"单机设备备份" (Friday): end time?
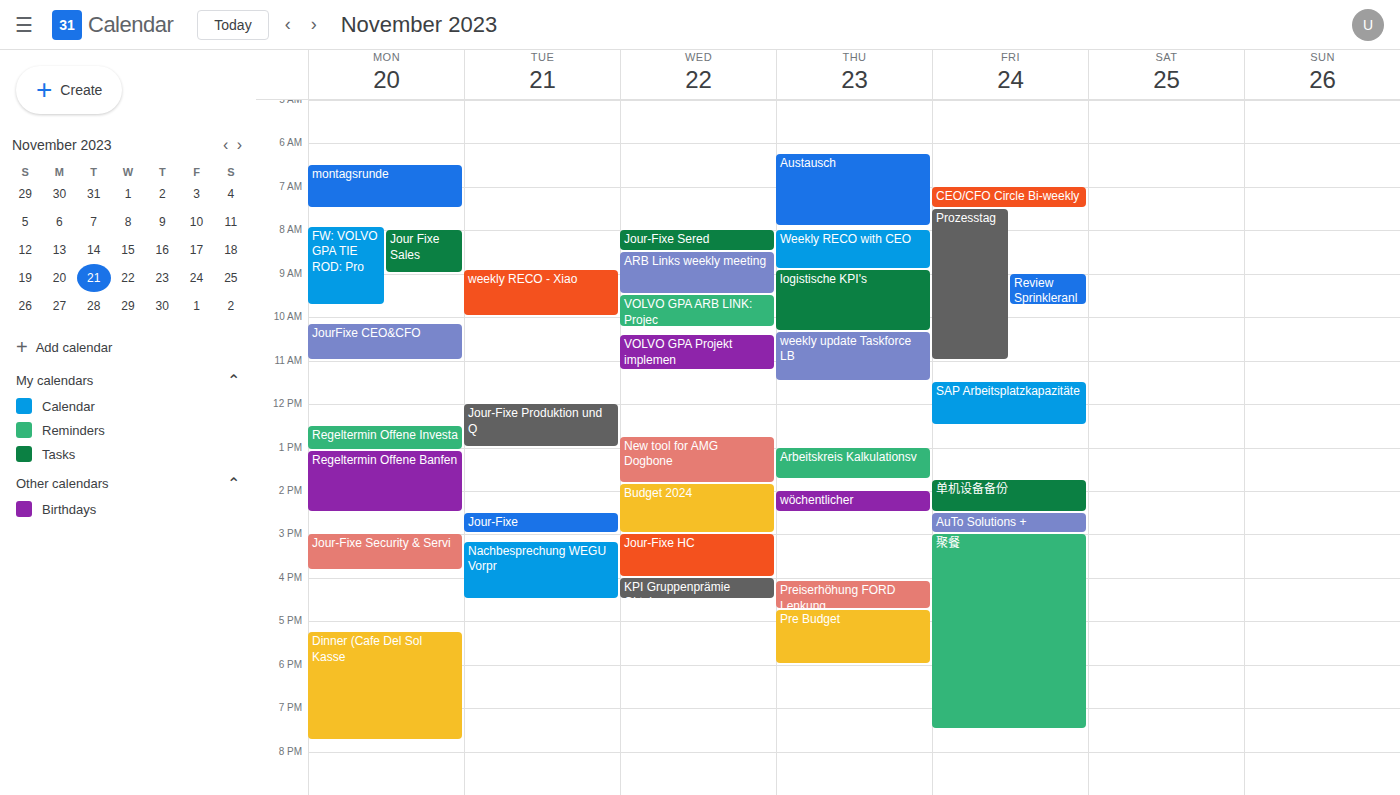
14:30